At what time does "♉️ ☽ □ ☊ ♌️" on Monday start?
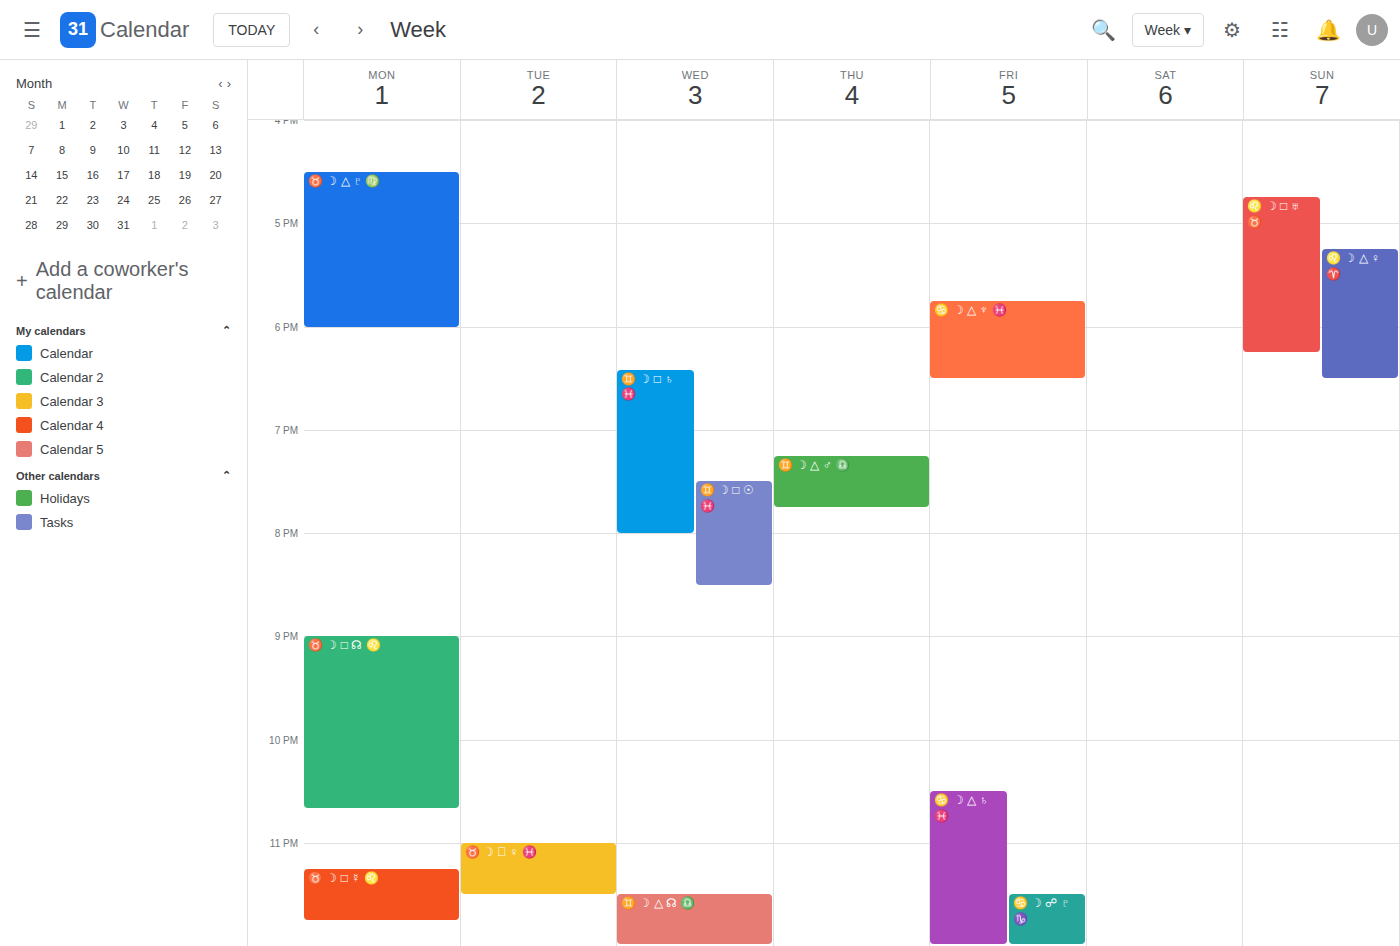
9:00 PM